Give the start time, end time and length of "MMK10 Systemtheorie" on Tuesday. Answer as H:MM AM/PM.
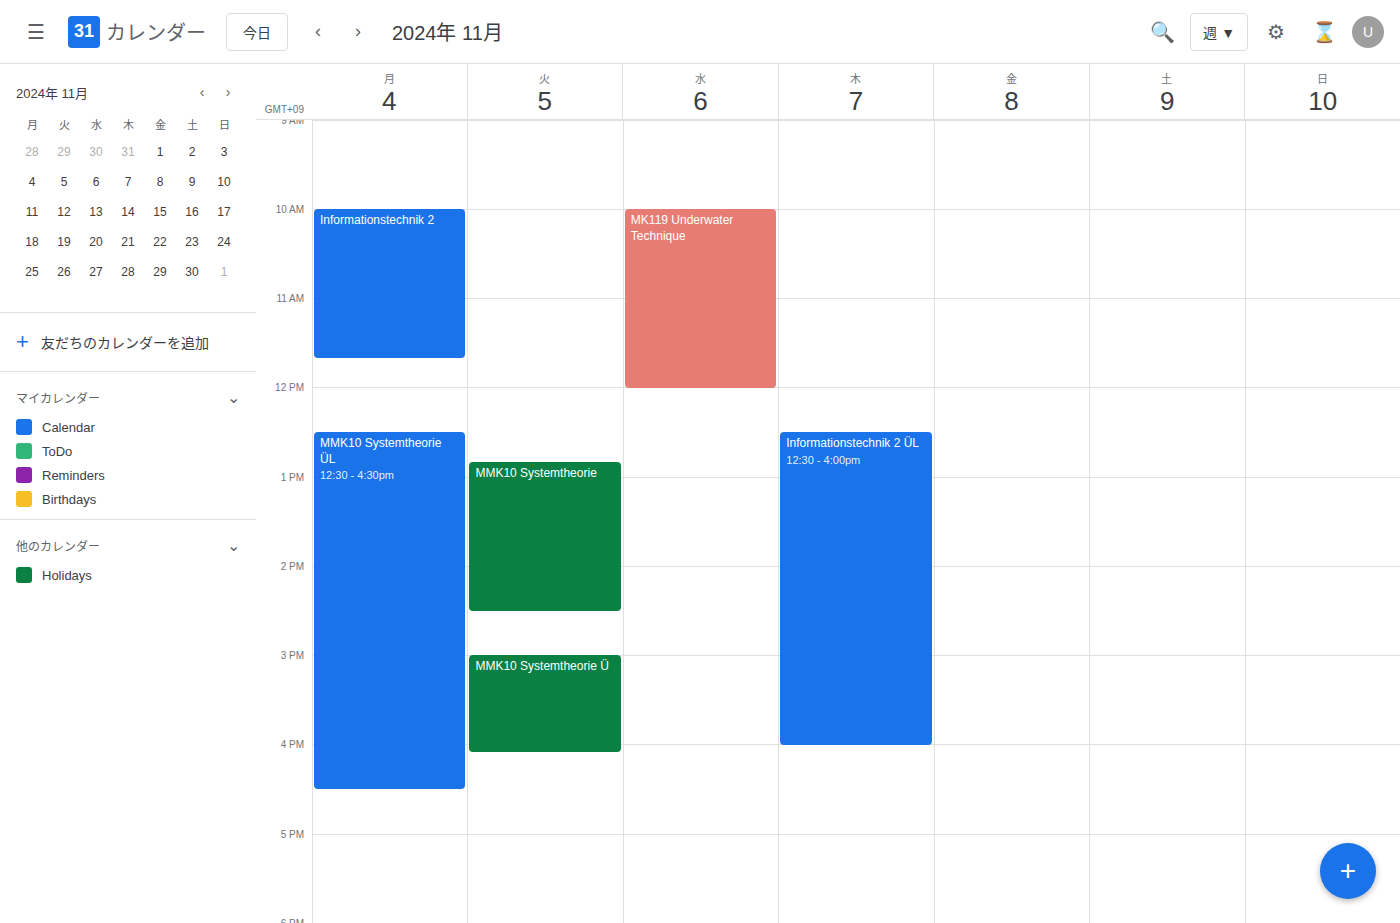
12:50 PM to 2:30 PM, 1 hour 40 minutes